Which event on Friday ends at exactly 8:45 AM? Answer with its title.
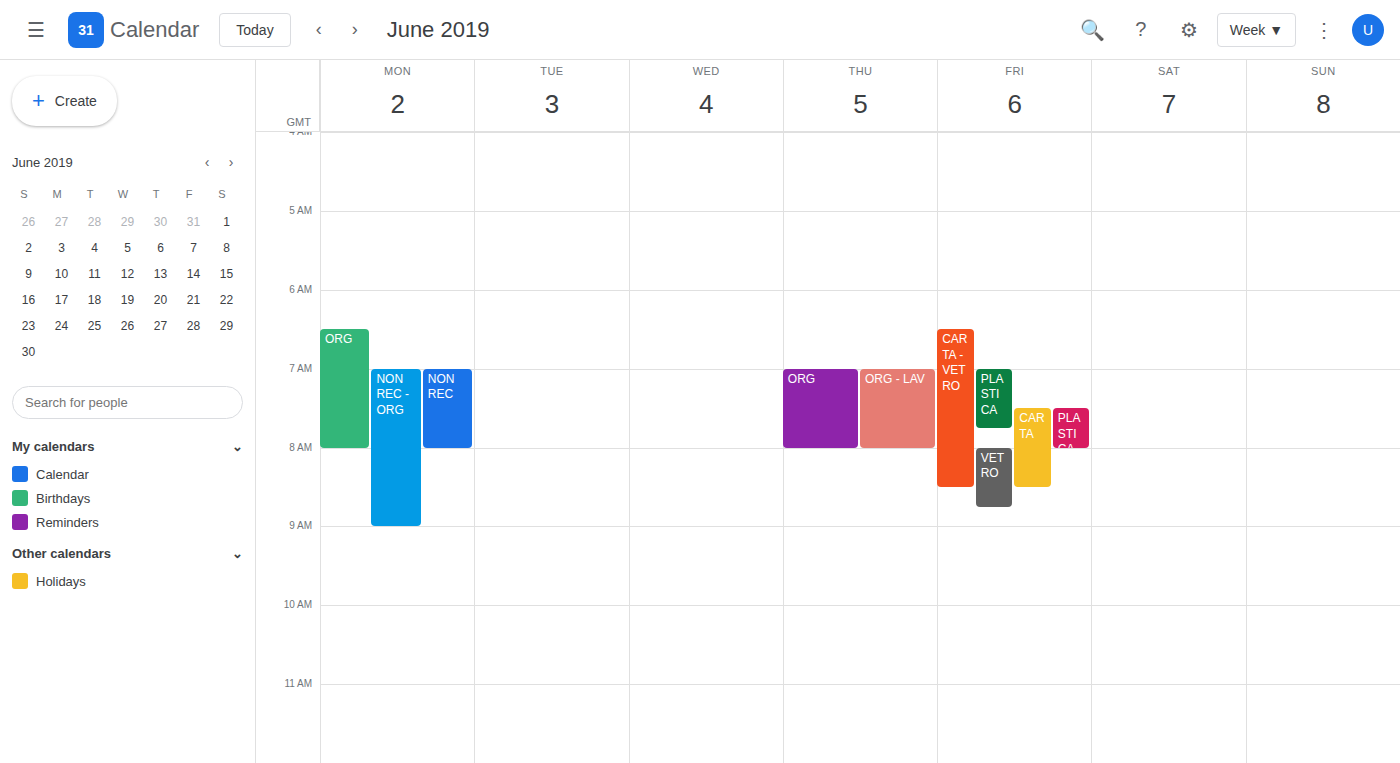
"VETRO"